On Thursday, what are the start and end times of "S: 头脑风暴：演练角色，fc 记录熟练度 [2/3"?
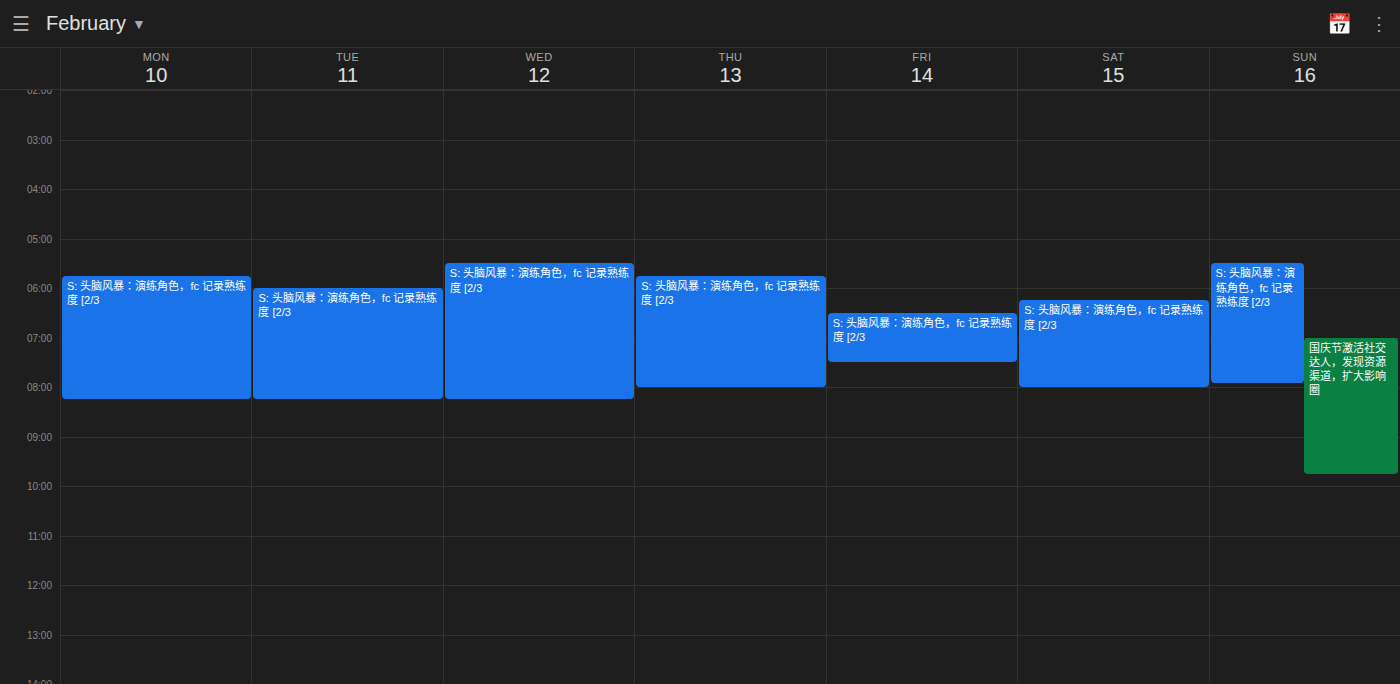
5:45 AM to 8:00 AM